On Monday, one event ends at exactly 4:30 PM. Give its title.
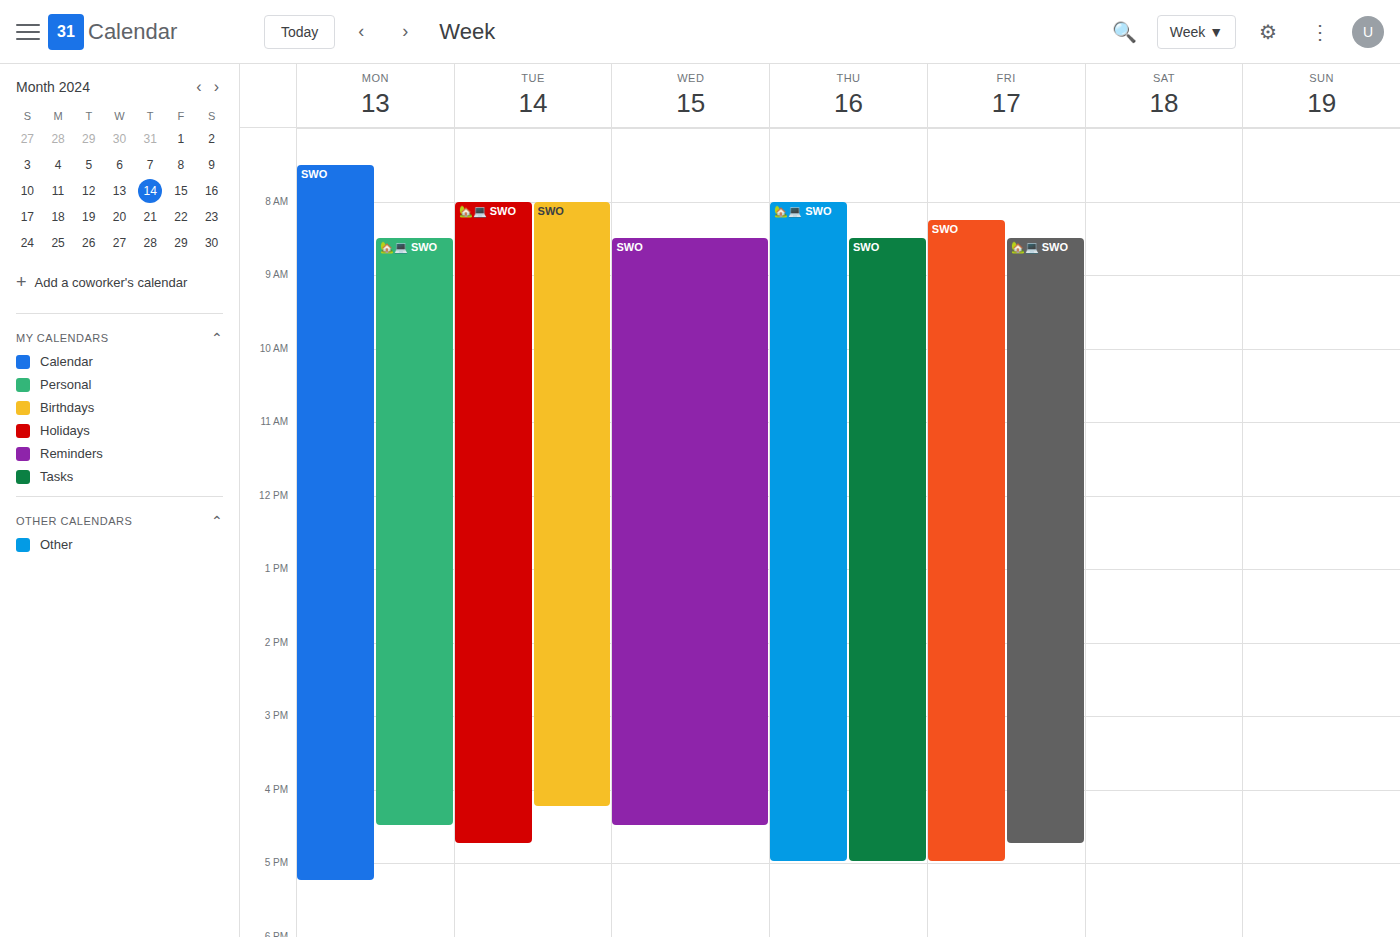
"🏡💻 SWO"